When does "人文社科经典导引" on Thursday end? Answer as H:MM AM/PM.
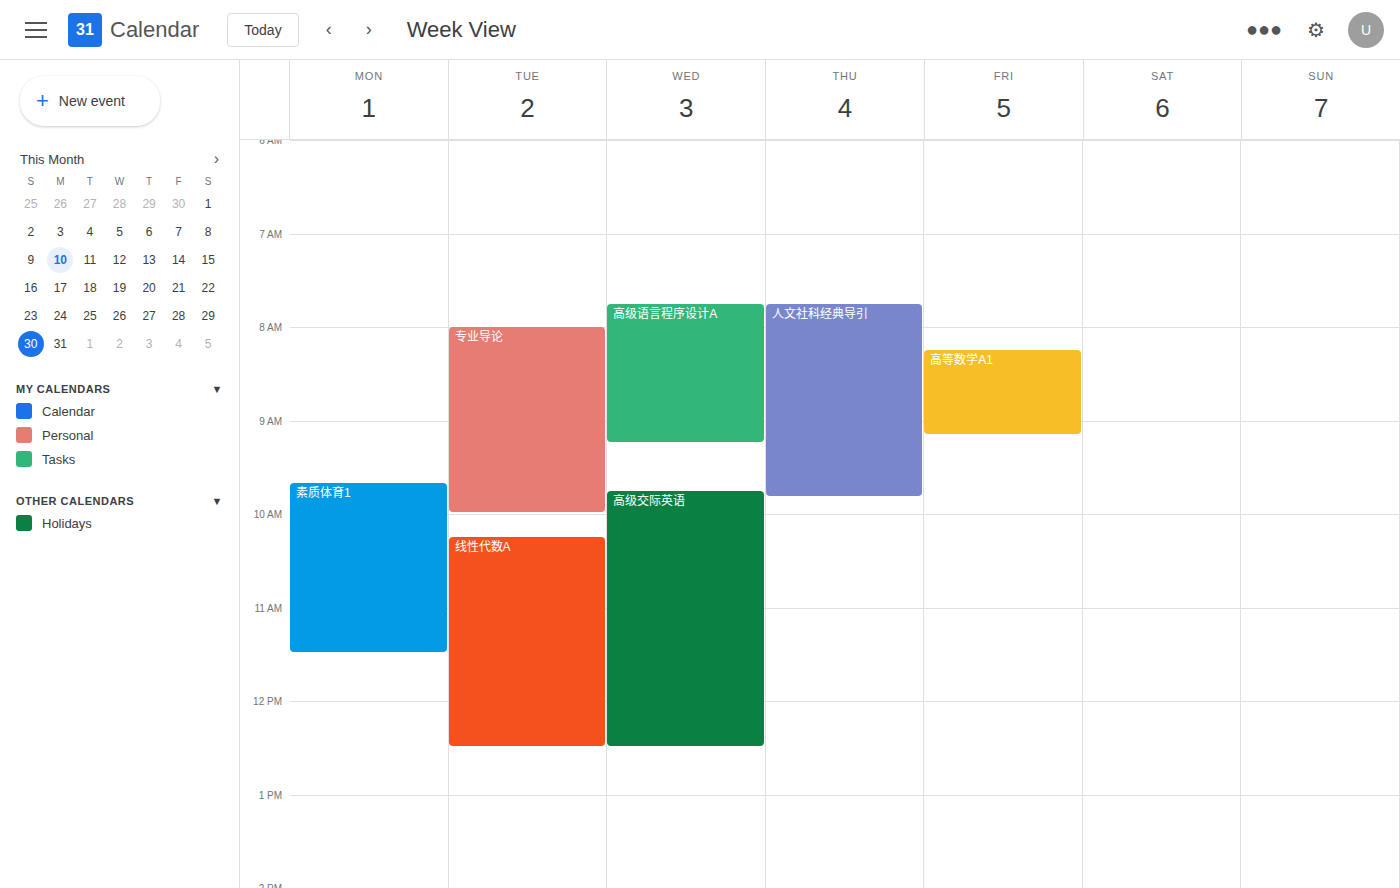
9:50 AM